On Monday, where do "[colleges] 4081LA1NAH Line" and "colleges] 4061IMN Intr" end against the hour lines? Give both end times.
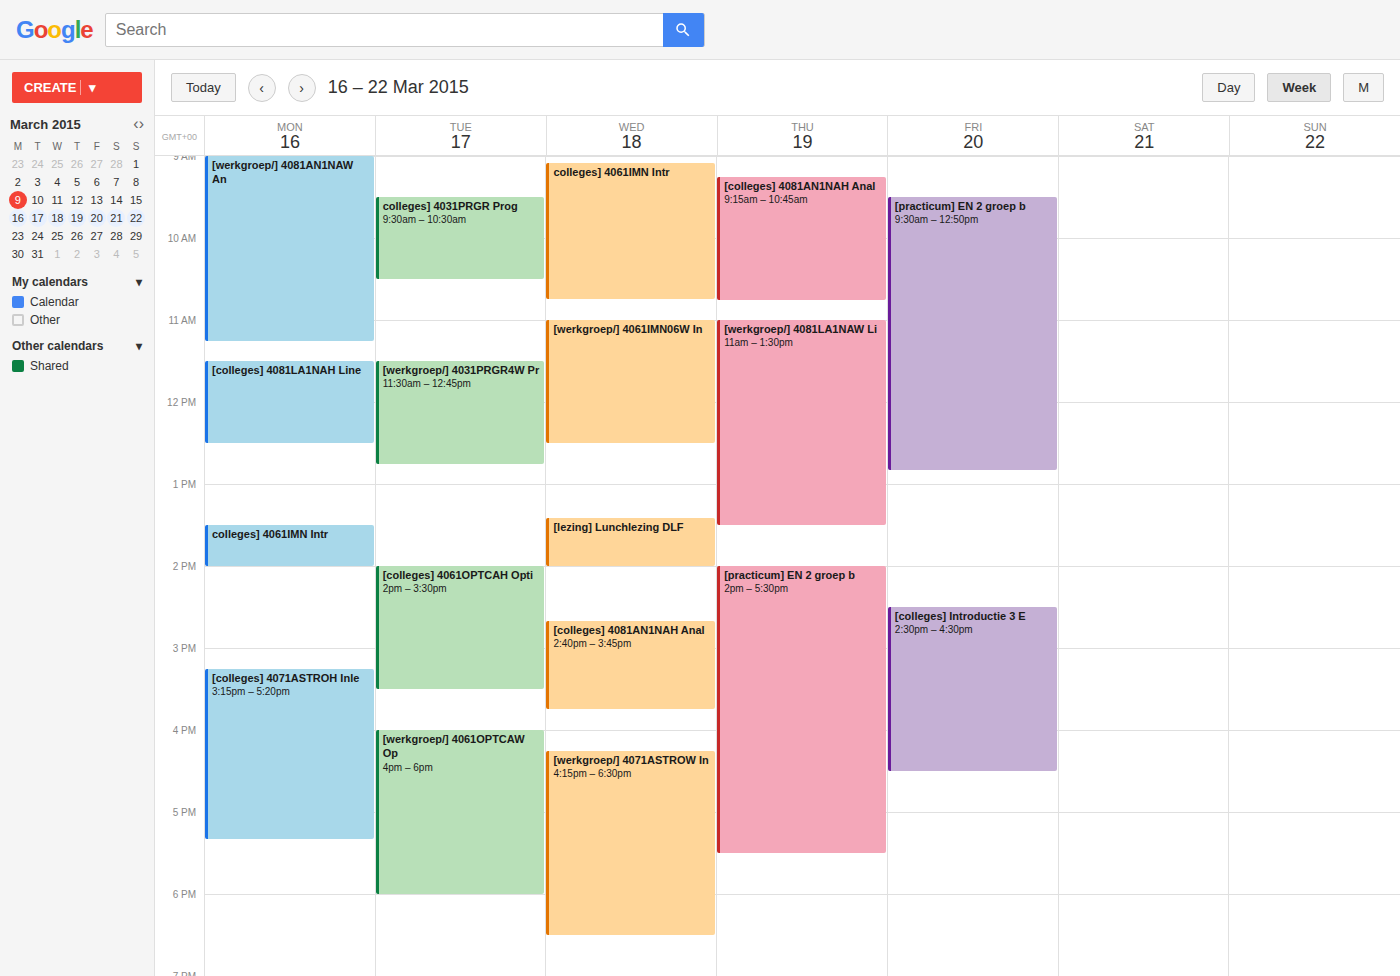
"[colleges] 4081LA1NAH Line": 12:30 PM, halfway between the 12 PM and 1 PM lines. "colleges] 4061IMN Intr": 2:00 PM, exactly on the 2 PM line.